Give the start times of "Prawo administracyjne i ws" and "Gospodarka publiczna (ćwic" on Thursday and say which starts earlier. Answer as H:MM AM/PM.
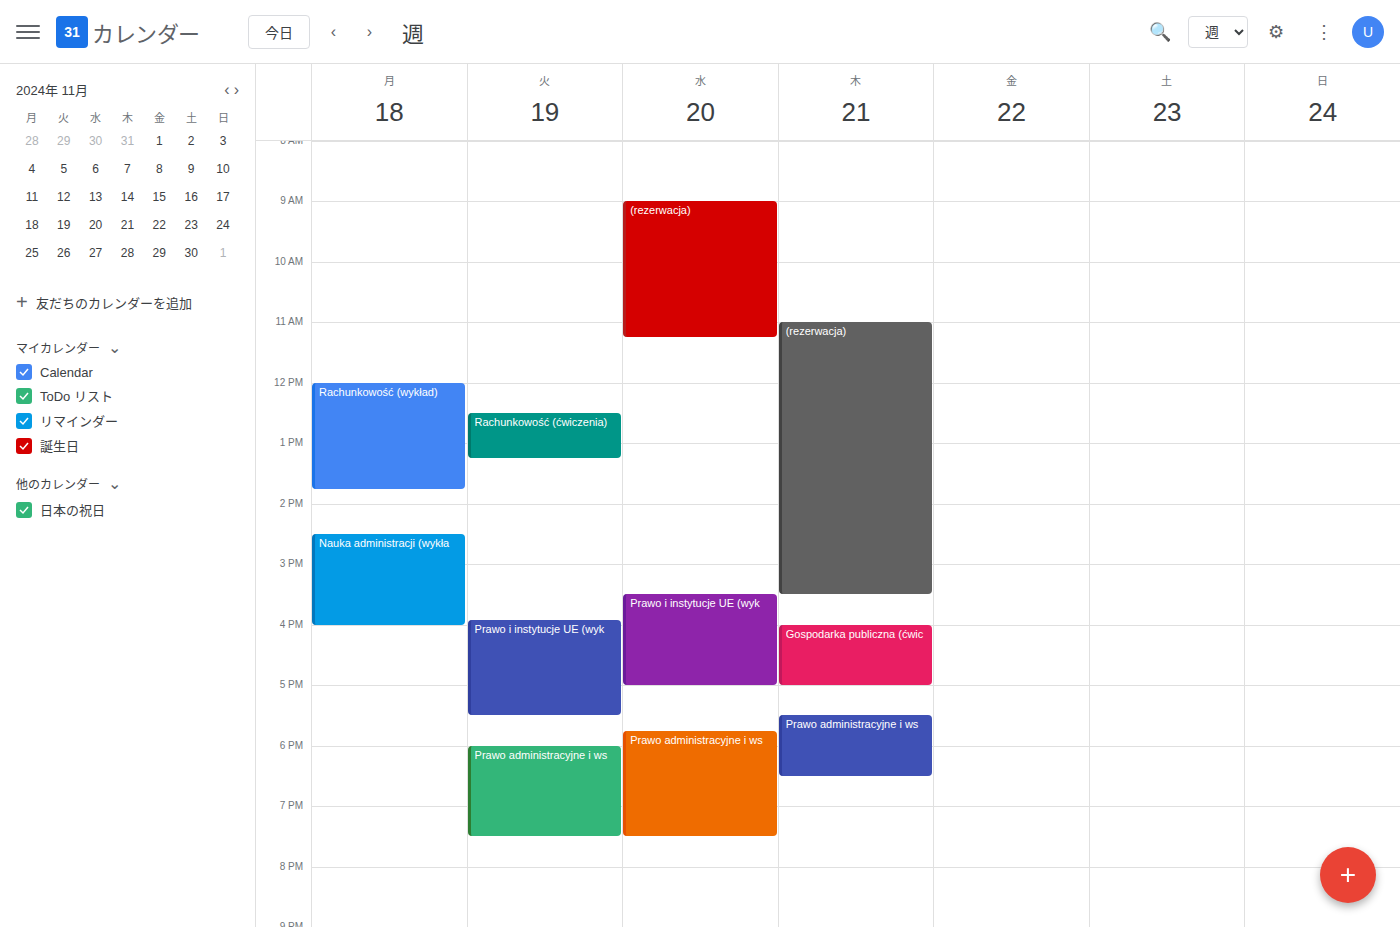
"Gospodarka publiczna (ćwic" 4:00 PM; "Prawo administracyjne i ws" 5:30 PM.